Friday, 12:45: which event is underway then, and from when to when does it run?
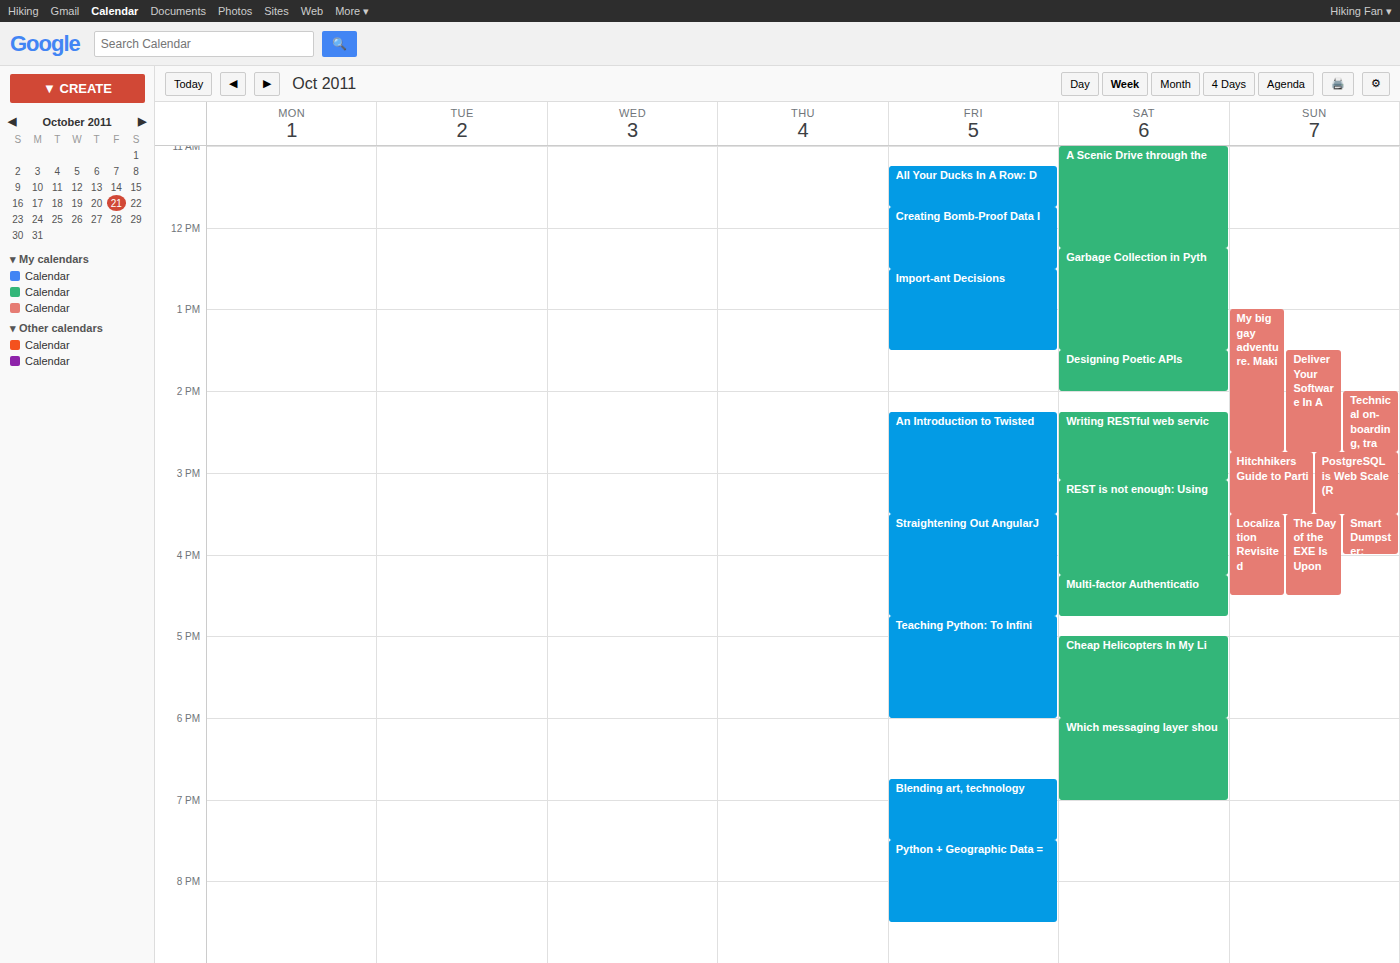
"Import-ant Decisions", 12:30 to 13:30